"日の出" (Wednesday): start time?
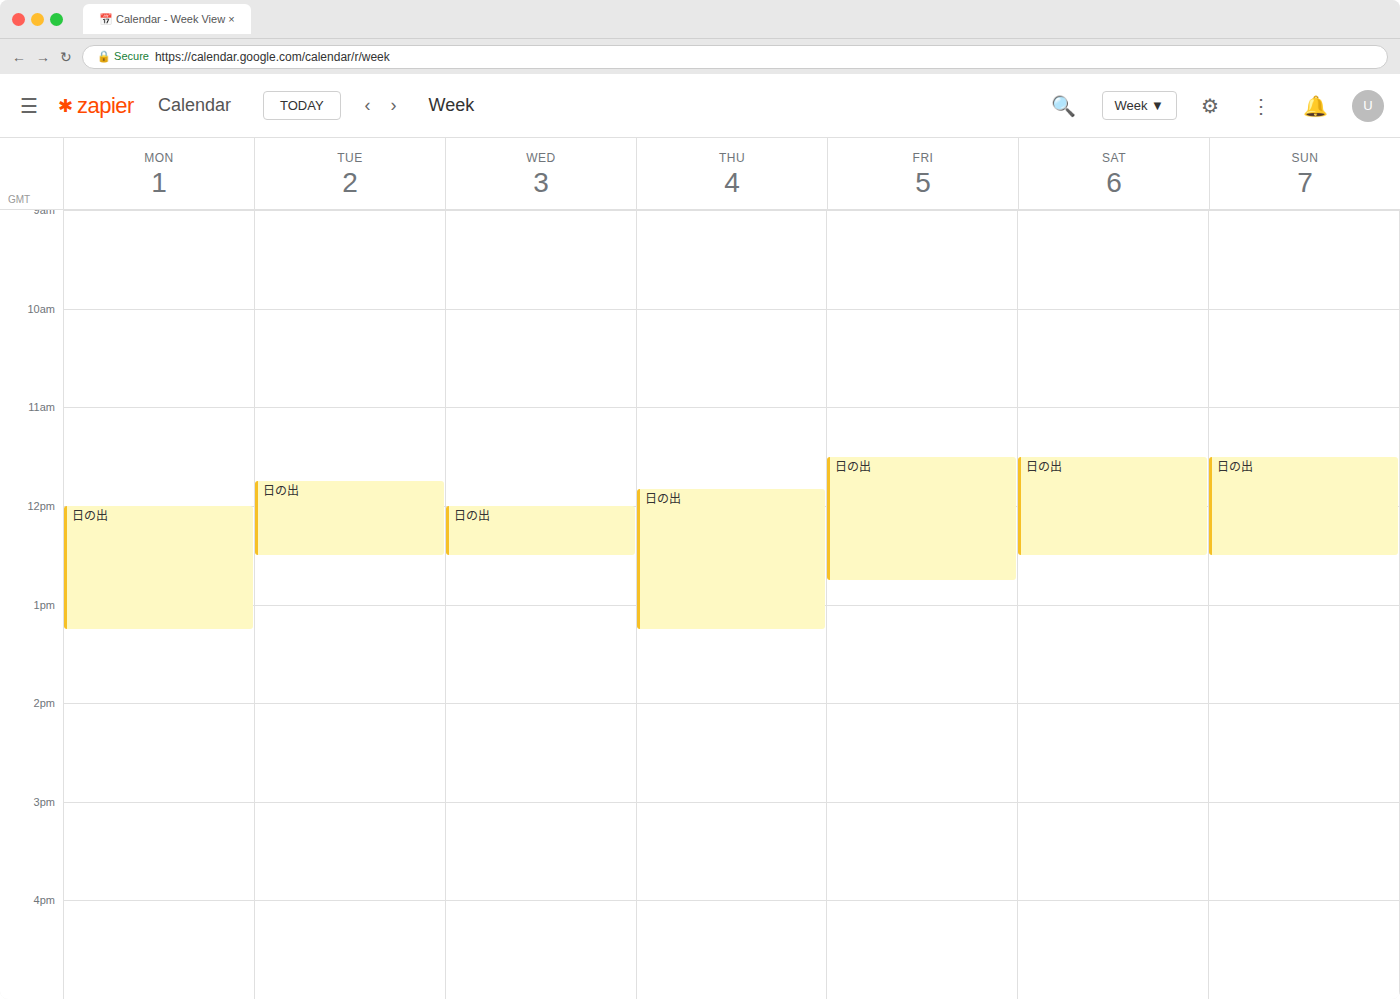
12:00